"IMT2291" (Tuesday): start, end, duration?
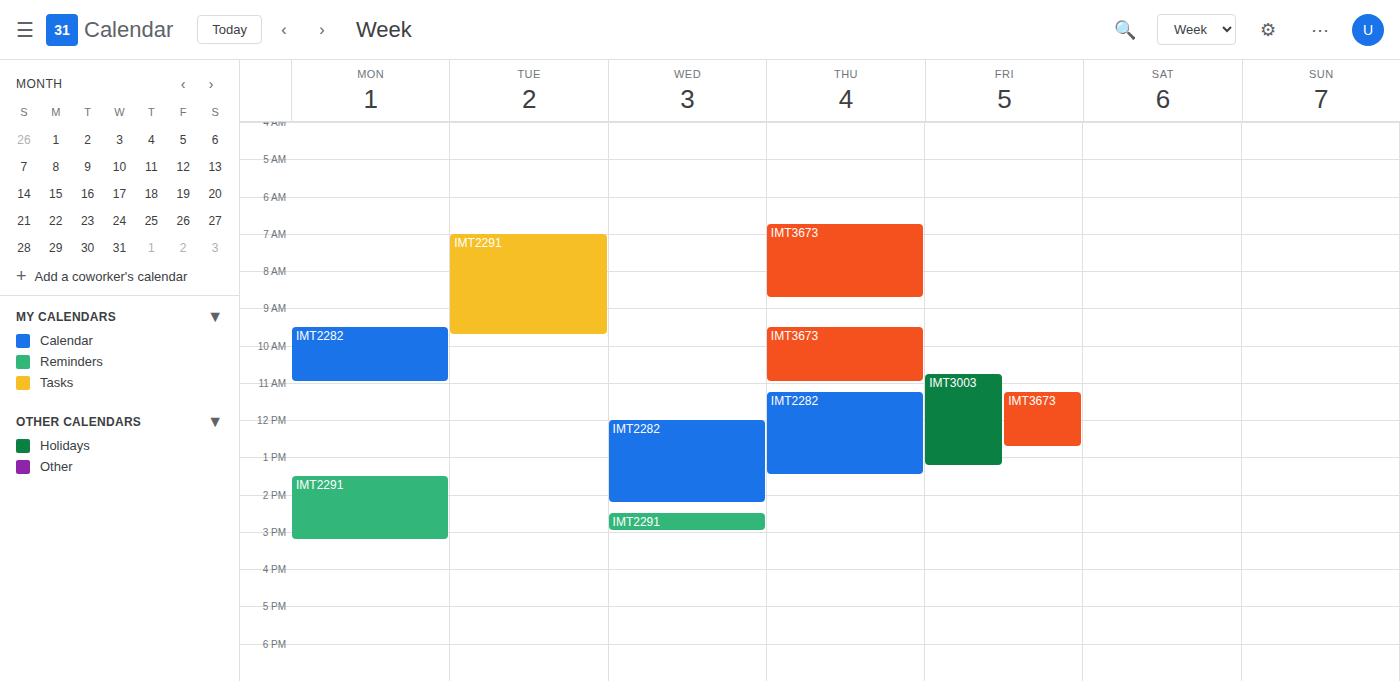
7:00 AM to 9:45 AM, 2 hours 45 minutes